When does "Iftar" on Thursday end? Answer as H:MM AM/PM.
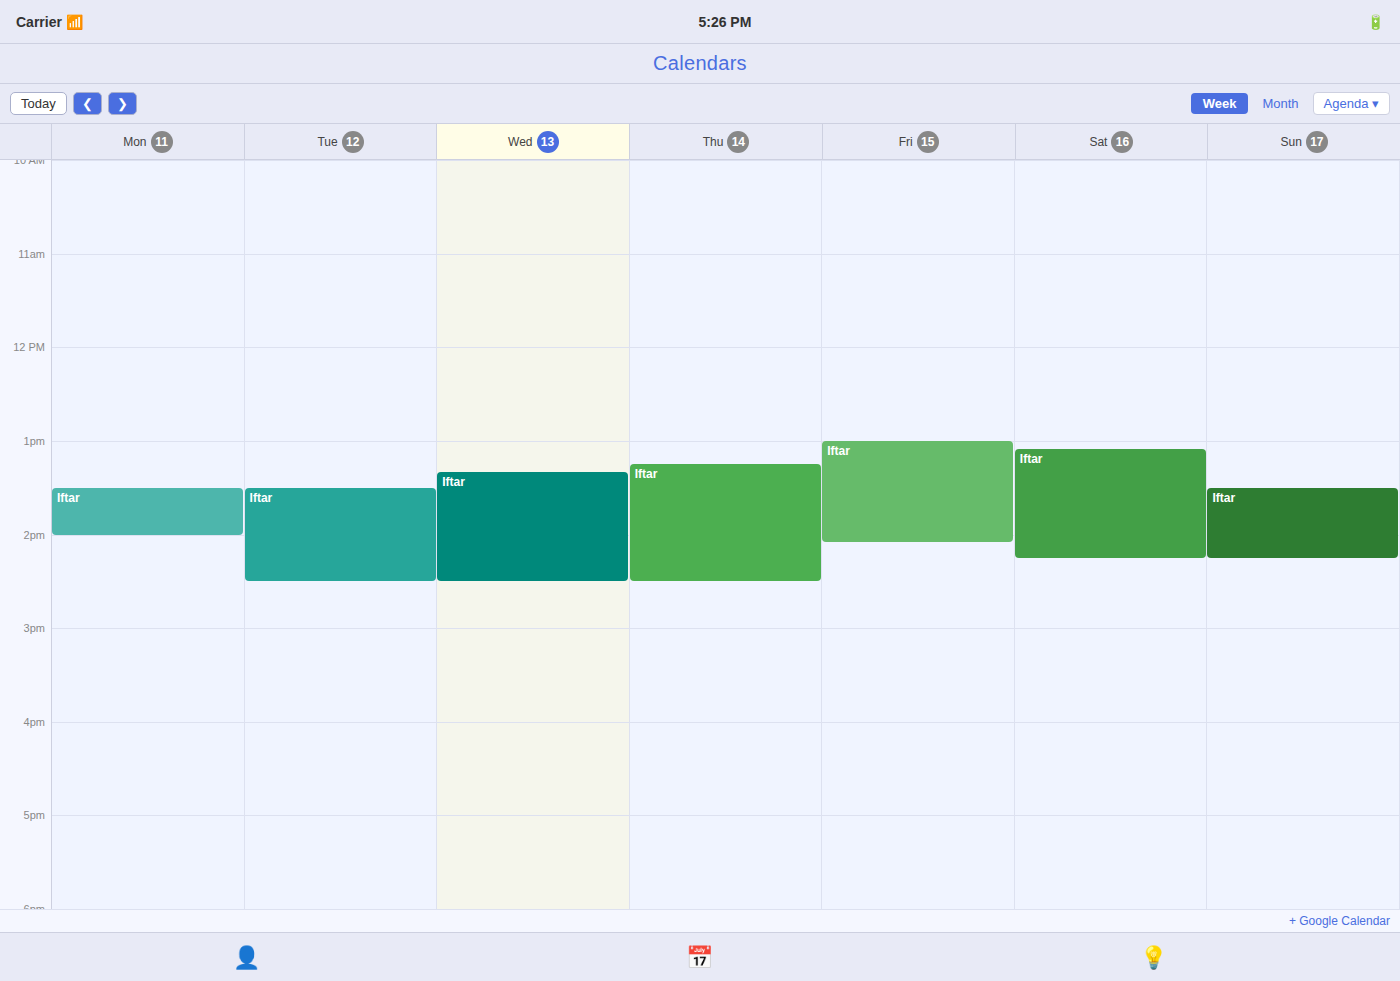
2:30 PM